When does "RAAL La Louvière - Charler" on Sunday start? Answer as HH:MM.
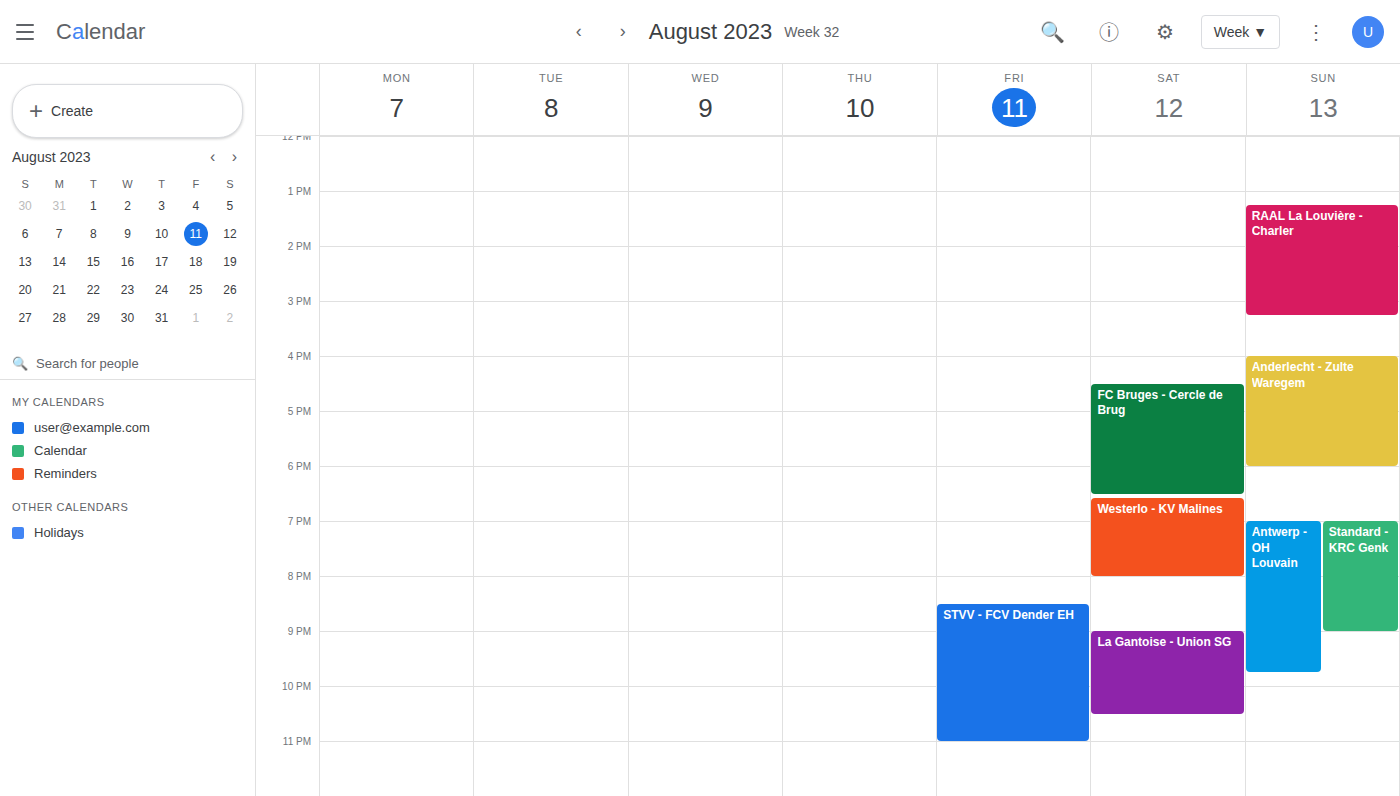
13:15